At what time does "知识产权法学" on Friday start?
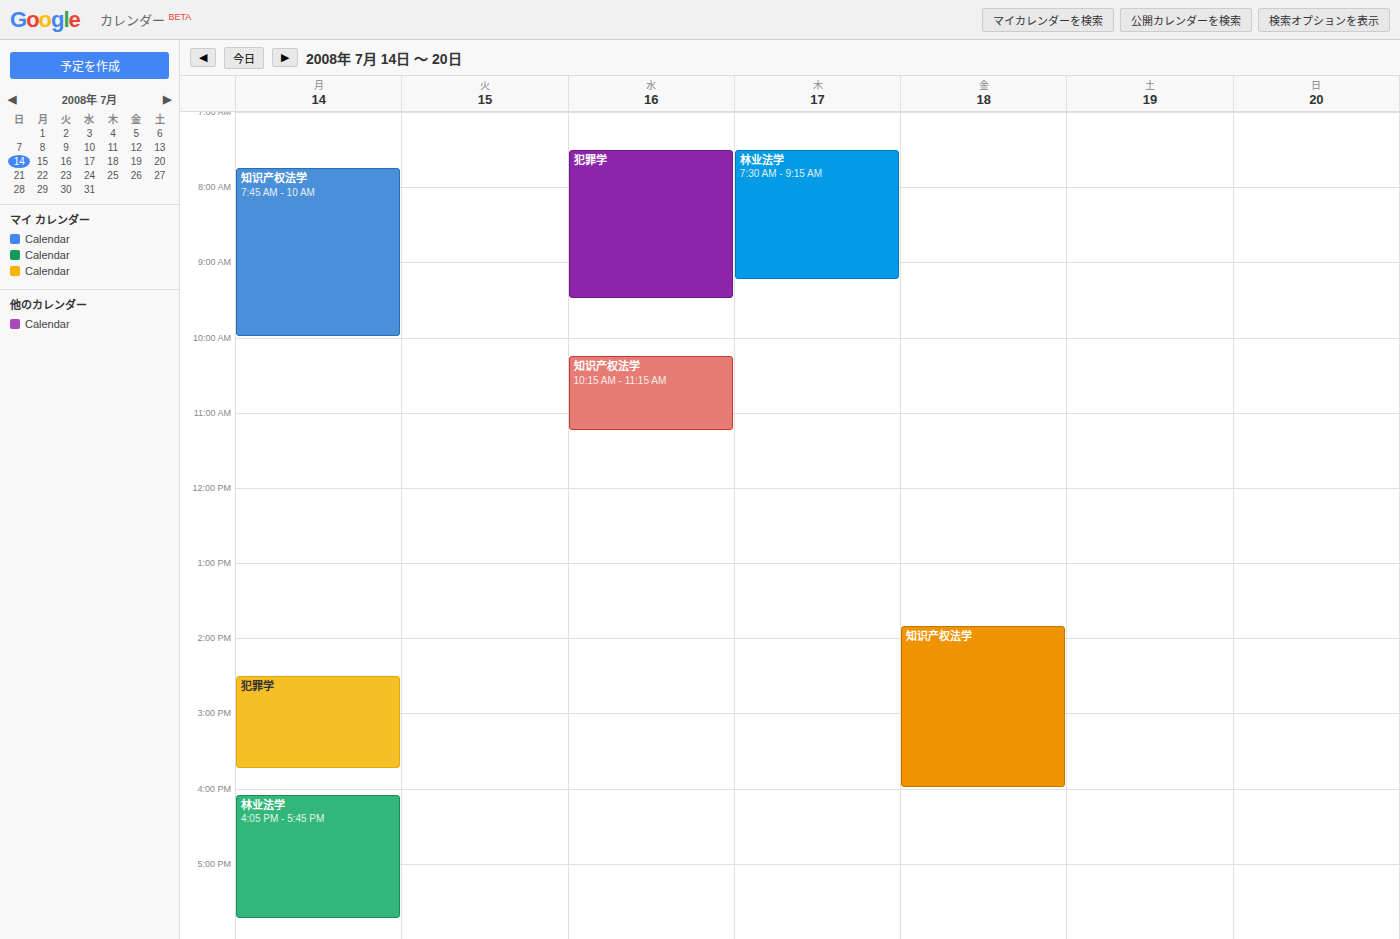
1:50 PM